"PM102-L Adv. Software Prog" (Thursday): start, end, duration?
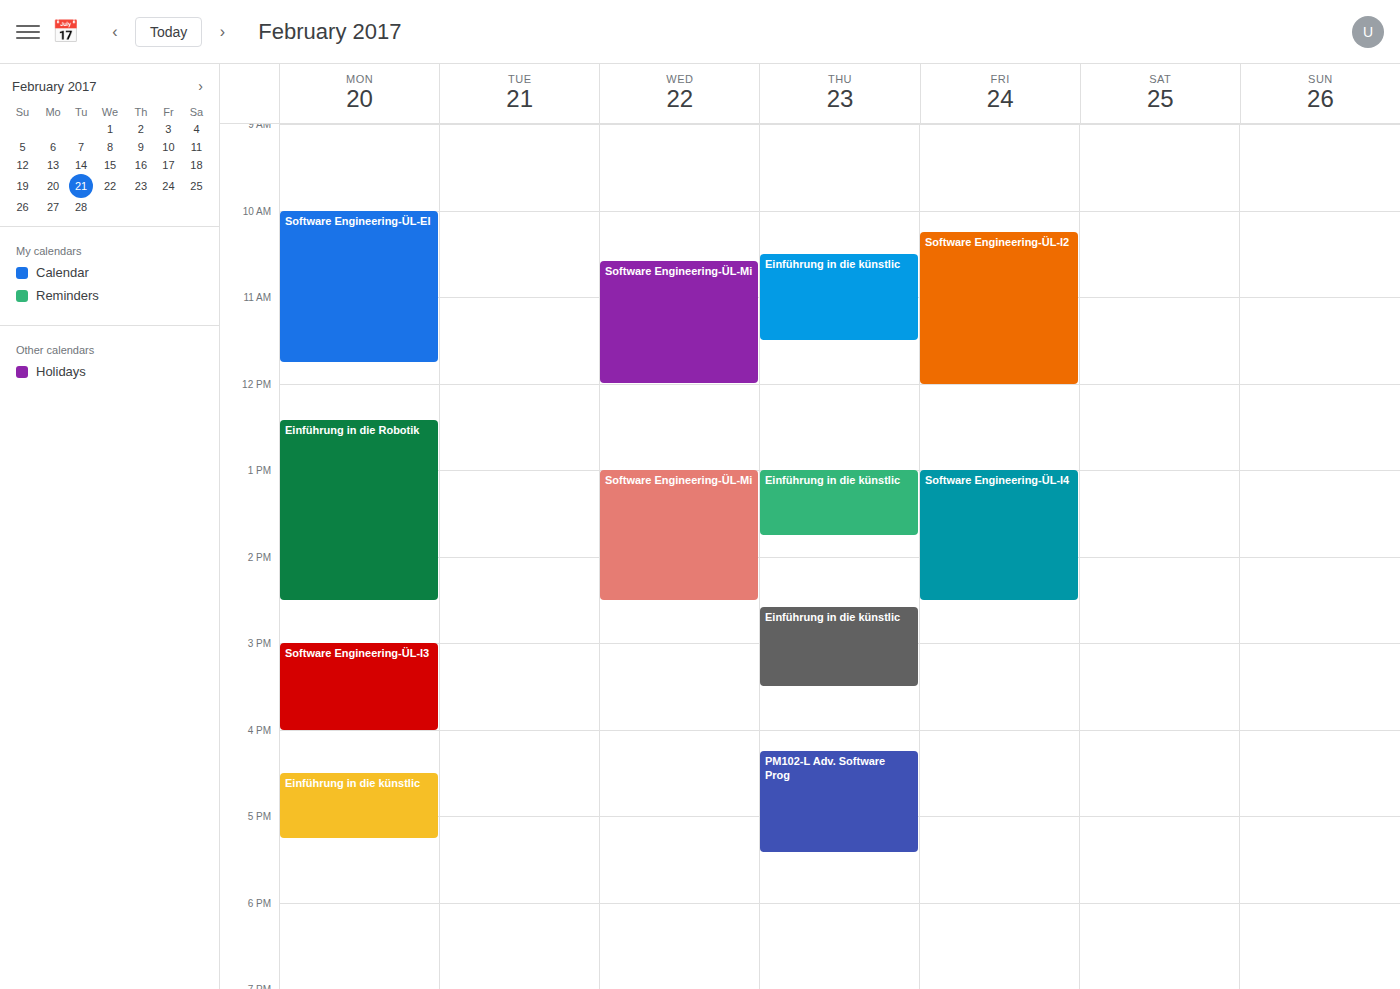
4:15 PM to 5:25 PM, 1 hour 10 minutes